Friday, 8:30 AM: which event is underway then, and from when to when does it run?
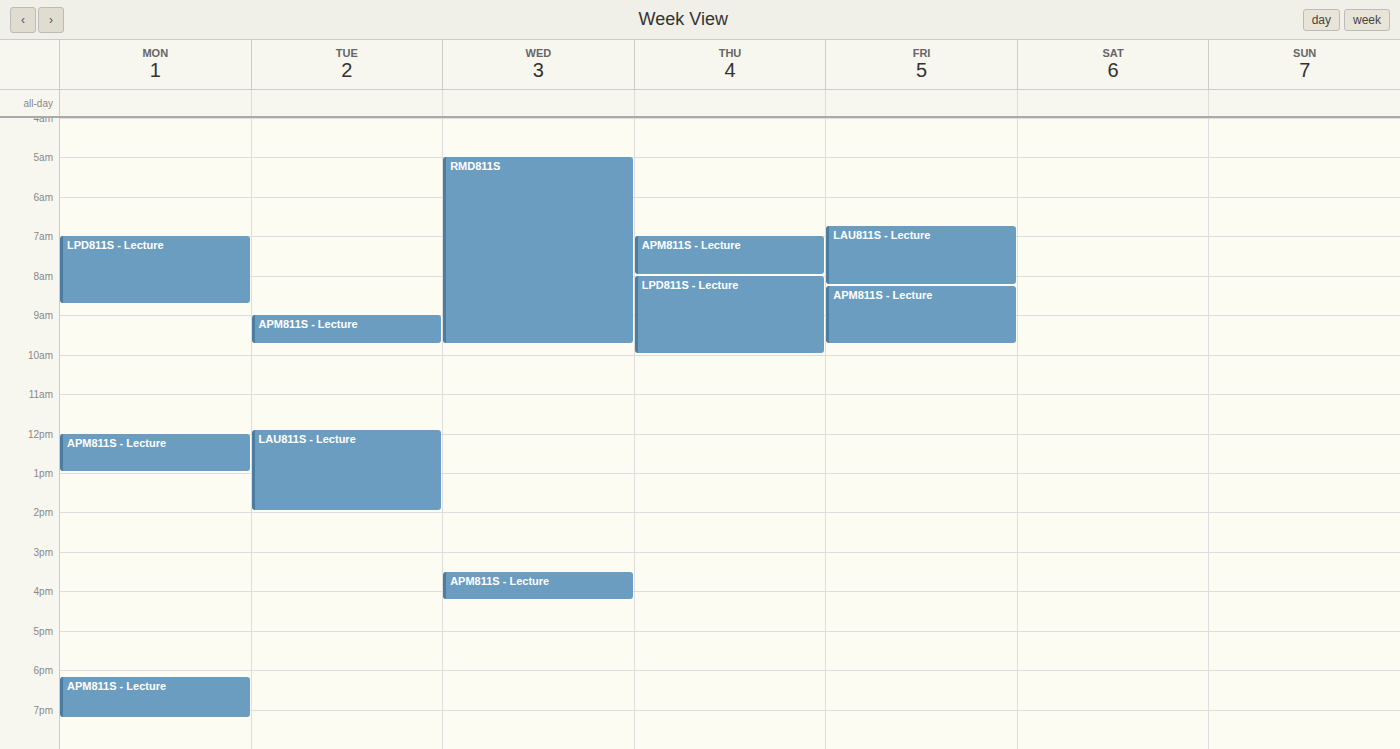
"APM811S - Lecture", 8:15 AM to 9:45 AM